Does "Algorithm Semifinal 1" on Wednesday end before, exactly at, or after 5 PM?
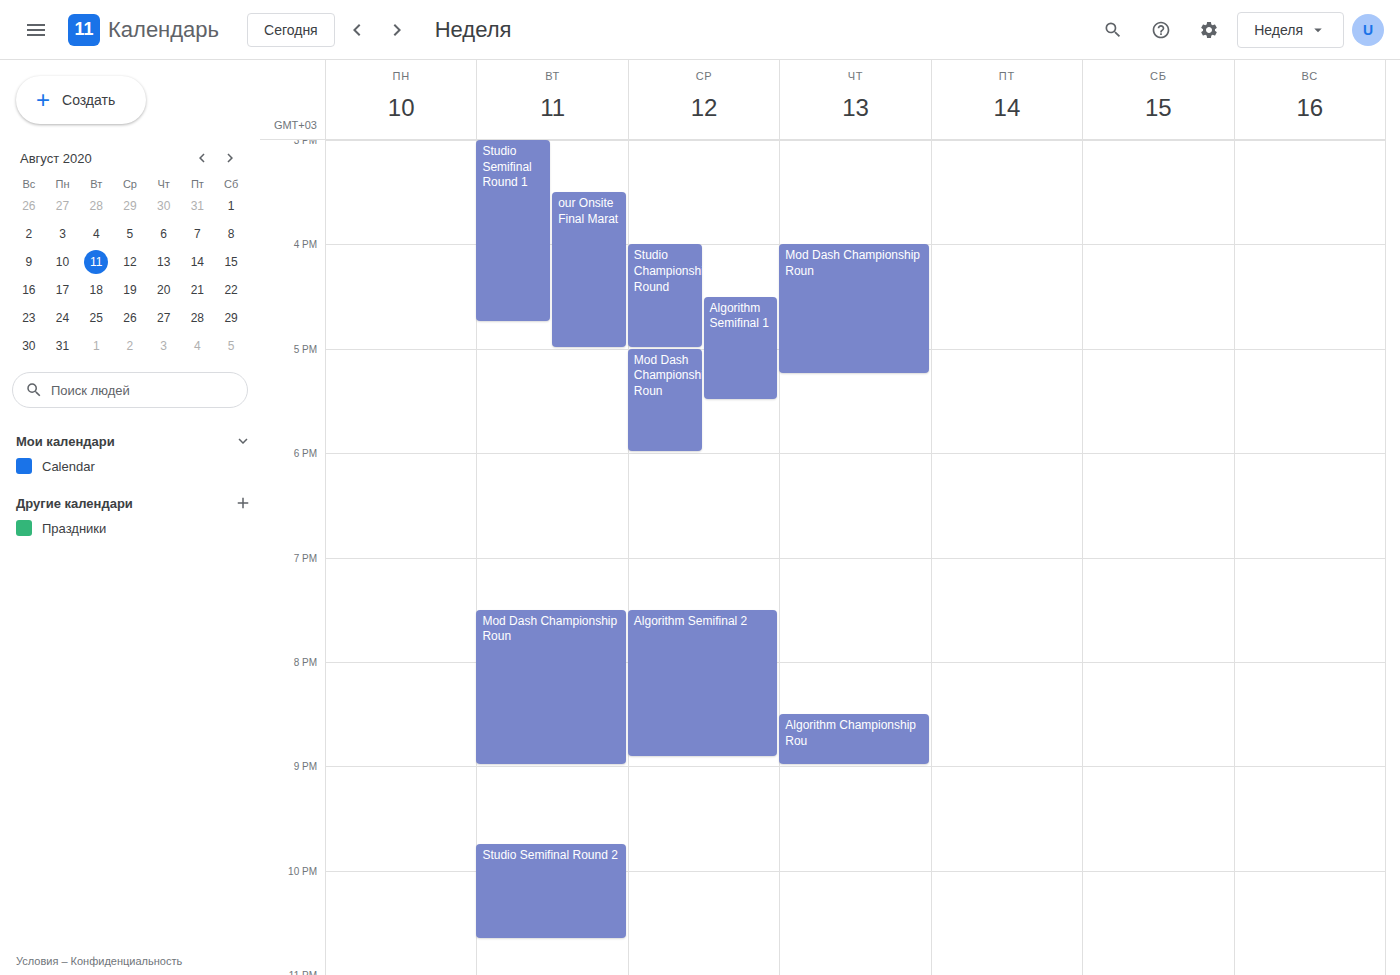
5:30 PM -- after 5 PM, 30 minutes below the 5 PM line.